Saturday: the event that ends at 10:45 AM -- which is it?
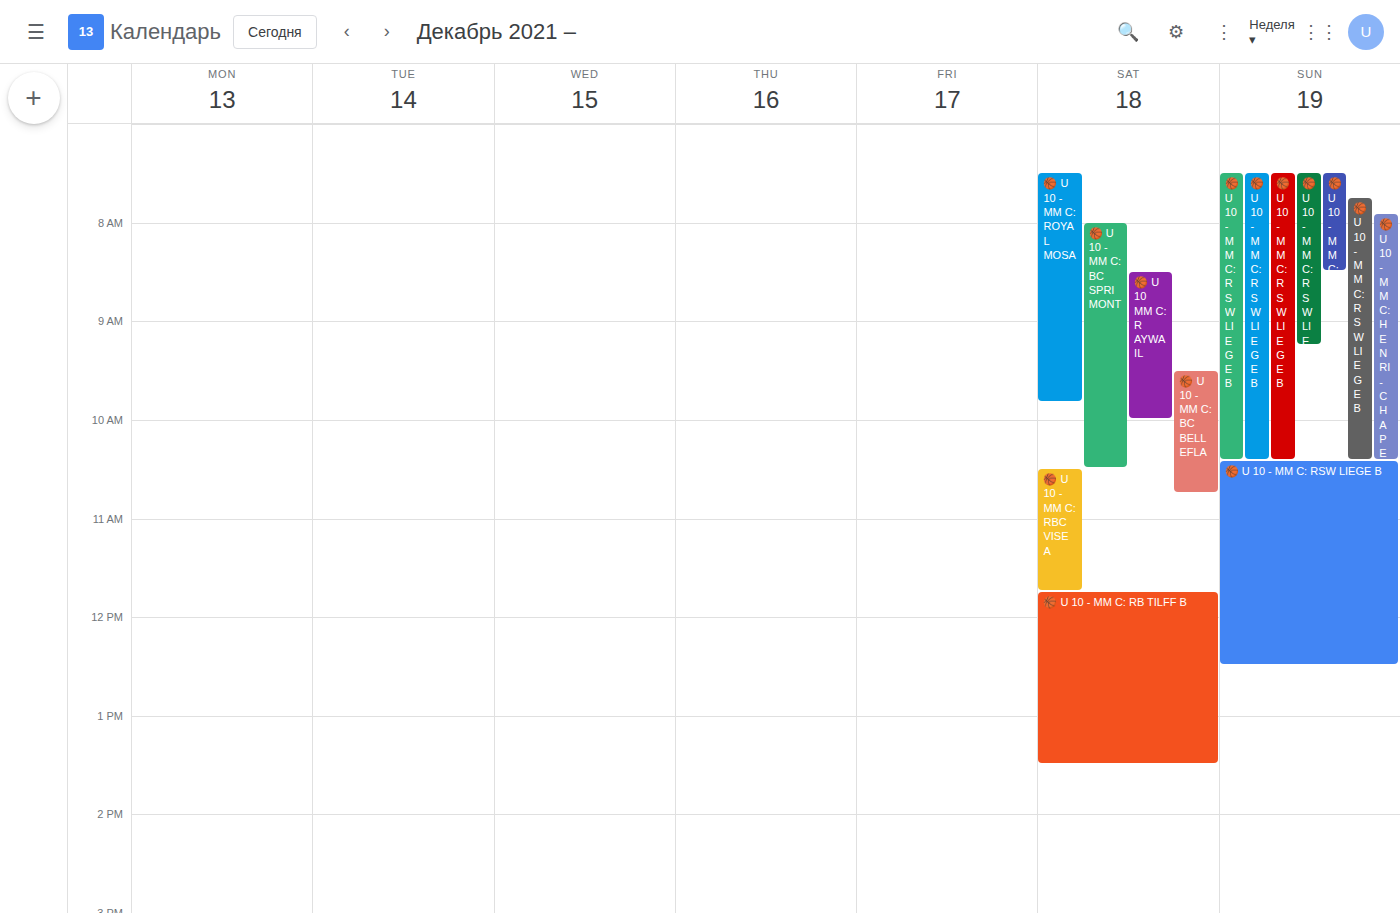
"🏀 U 10 - MM C: BC BELLEFLA"